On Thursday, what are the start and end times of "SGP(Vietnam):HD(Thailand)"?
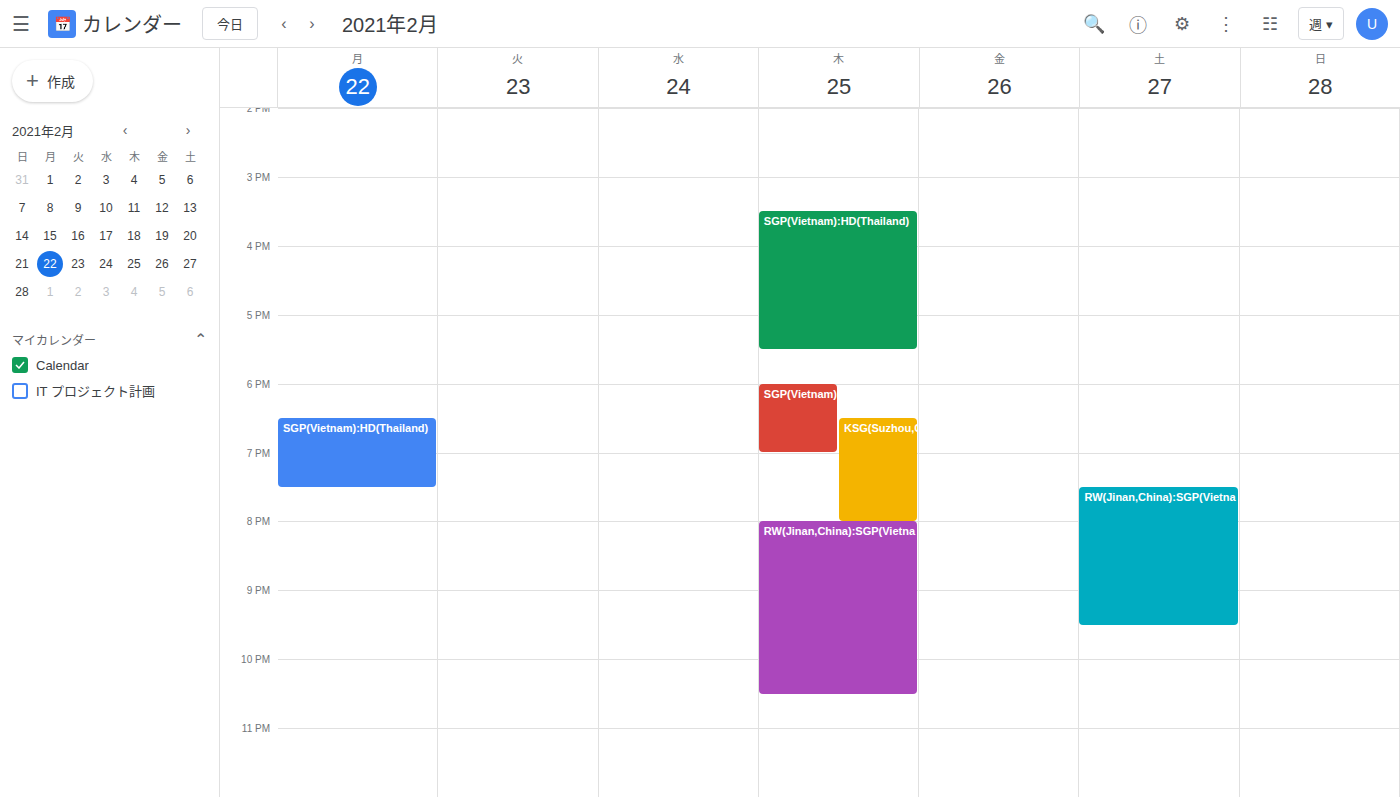
15:30 to 17:30